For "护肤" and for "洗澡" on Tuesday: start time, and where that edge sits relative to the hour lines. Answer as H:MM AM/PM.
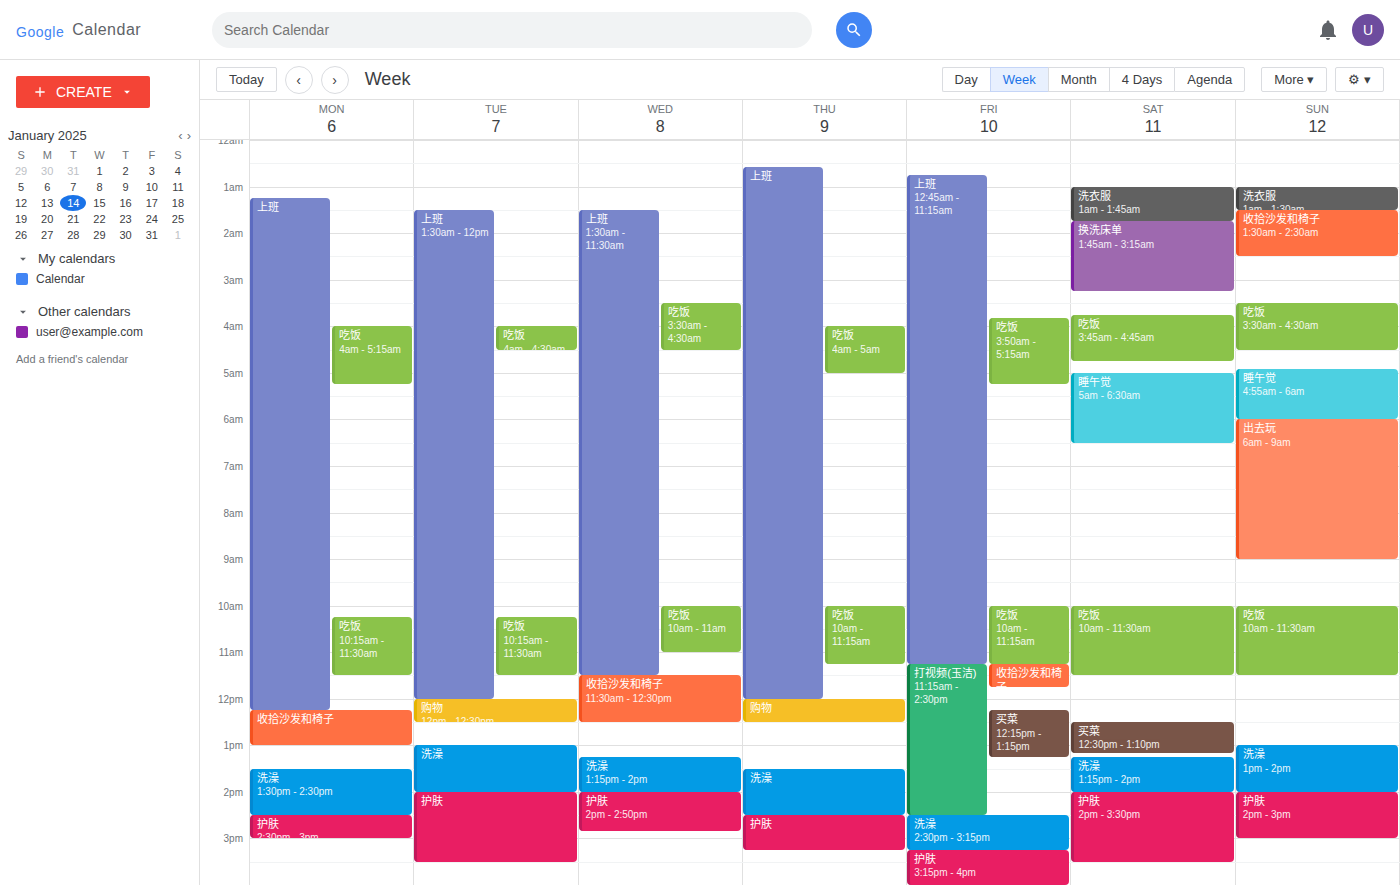
"护肤": 2:00 PM, exactly on the 2 PM line. "洗澡": 1:00 PM, exactly on the 1 PM line.